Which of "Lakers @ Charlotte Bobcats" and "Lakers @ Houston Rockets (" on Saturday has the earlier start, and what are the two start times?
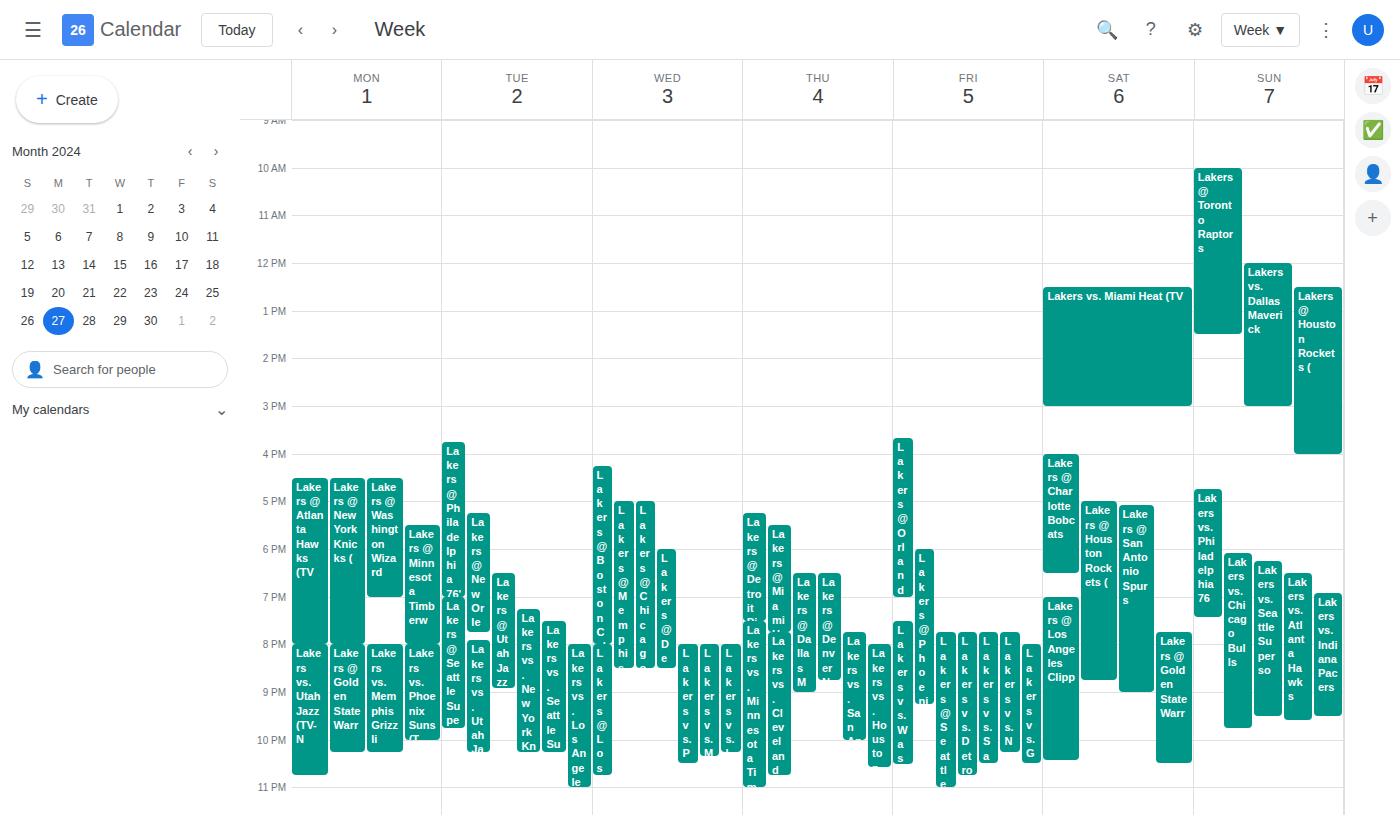
"Lakers @ Charlotte Bobcats" 16:00; "Lakers @ Houston Rockets (" 17:00.